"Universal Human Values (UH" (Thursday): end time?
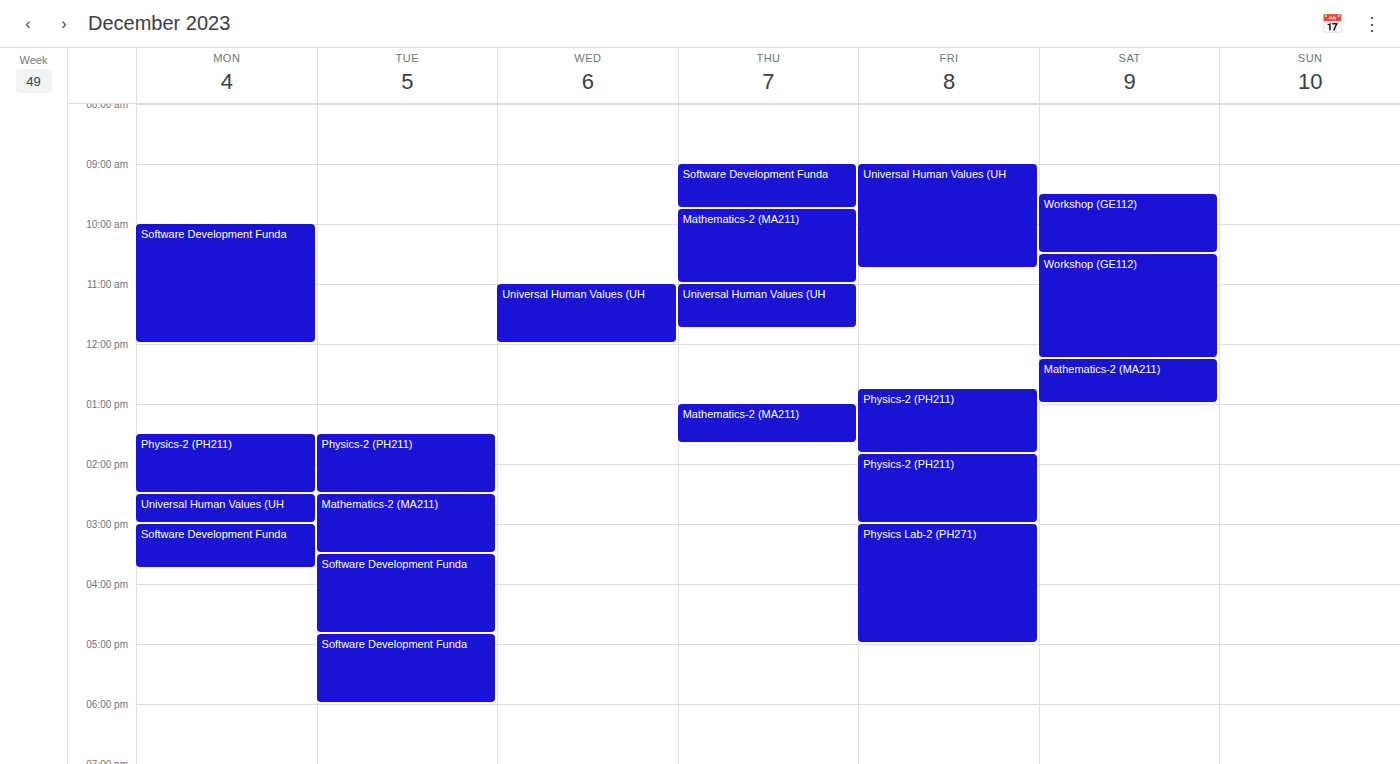
11:45 AM